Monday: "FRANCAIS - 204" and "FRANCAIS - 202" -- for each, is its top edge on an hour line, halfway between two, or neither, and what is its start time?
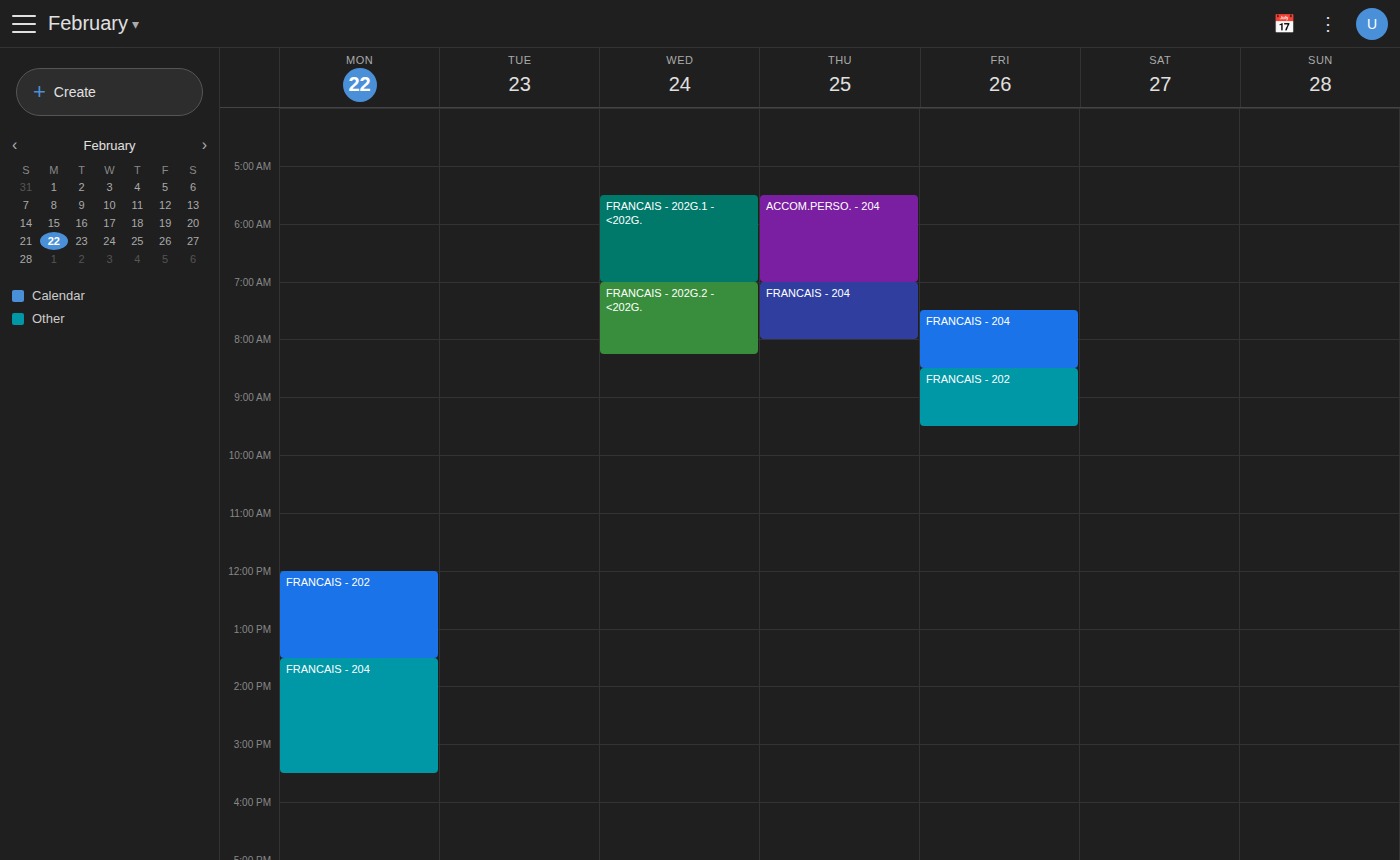
"FRANCAIS - 204": 1:30 PM, halfway between the 1 PM and 2 PM lines. "FRANCAIS - 202": 12:00 PM, exactly on the 12 PM line.